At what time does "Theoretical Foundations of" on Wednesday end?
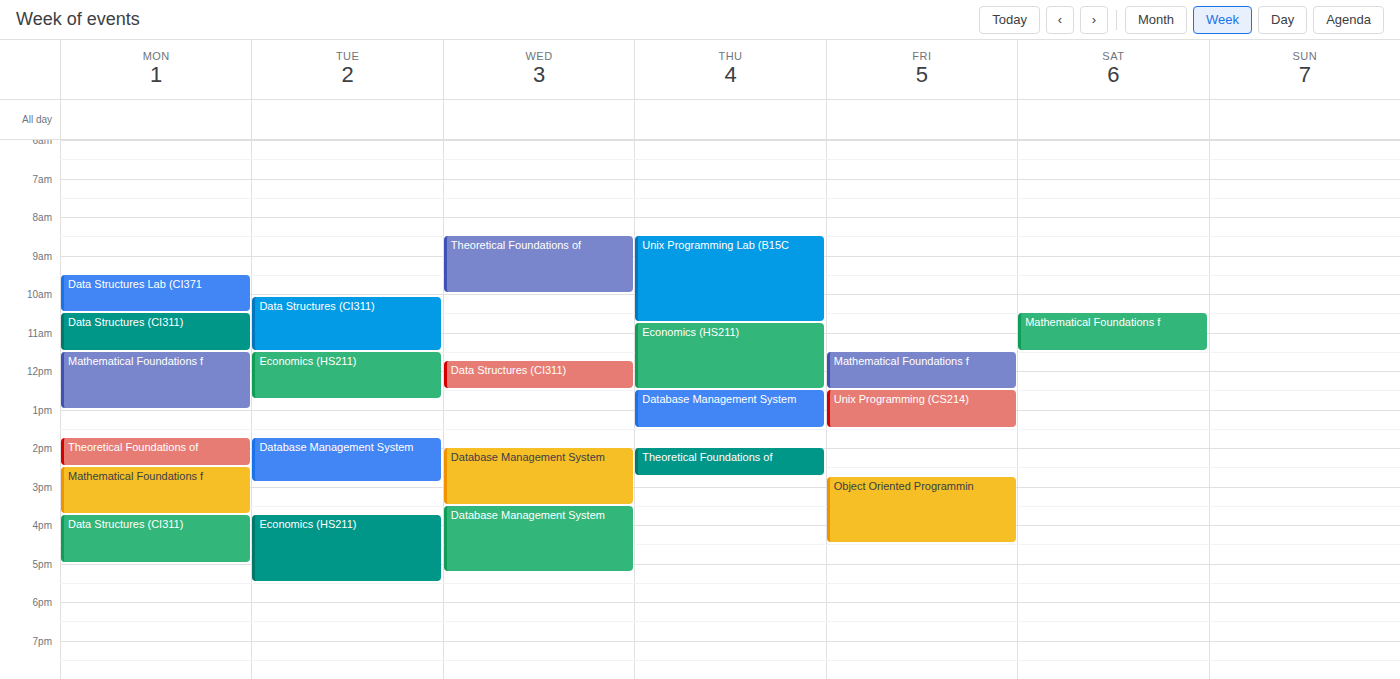
10:00 AM